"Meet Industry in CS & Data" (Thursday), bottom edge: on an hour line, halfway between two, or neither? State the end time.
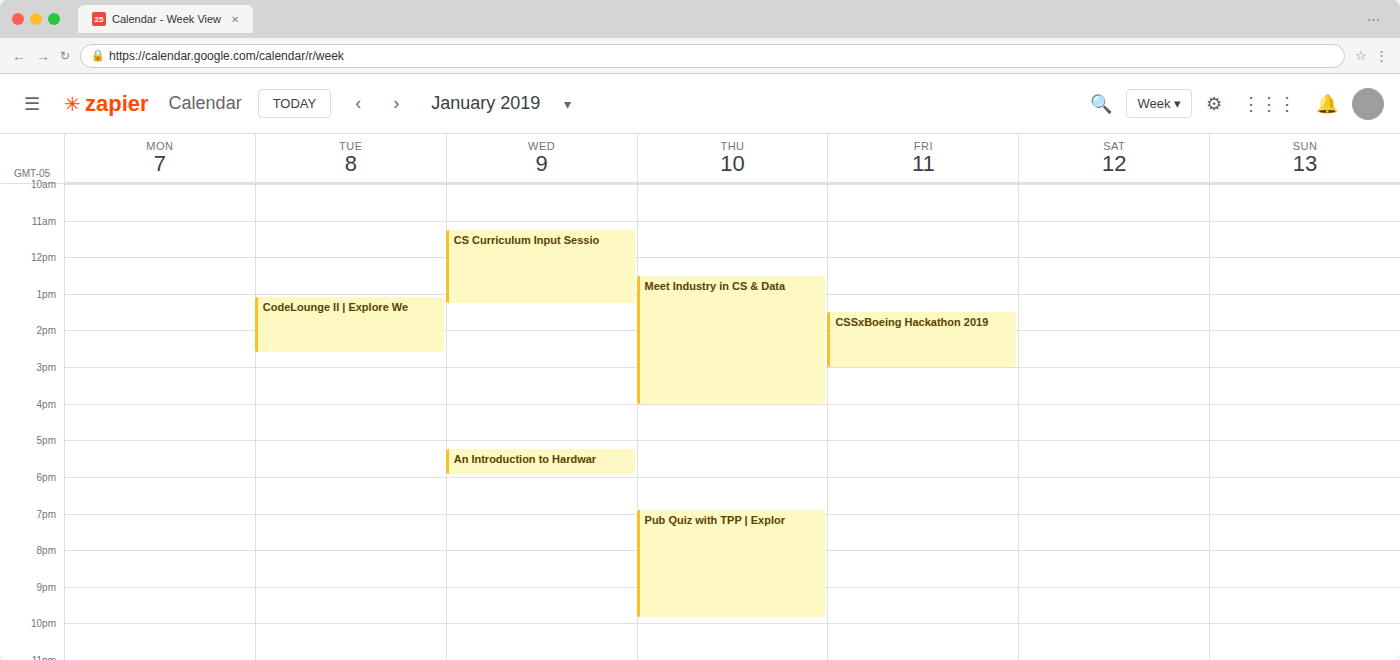
16:00 -- exactly on the 16:00 line.